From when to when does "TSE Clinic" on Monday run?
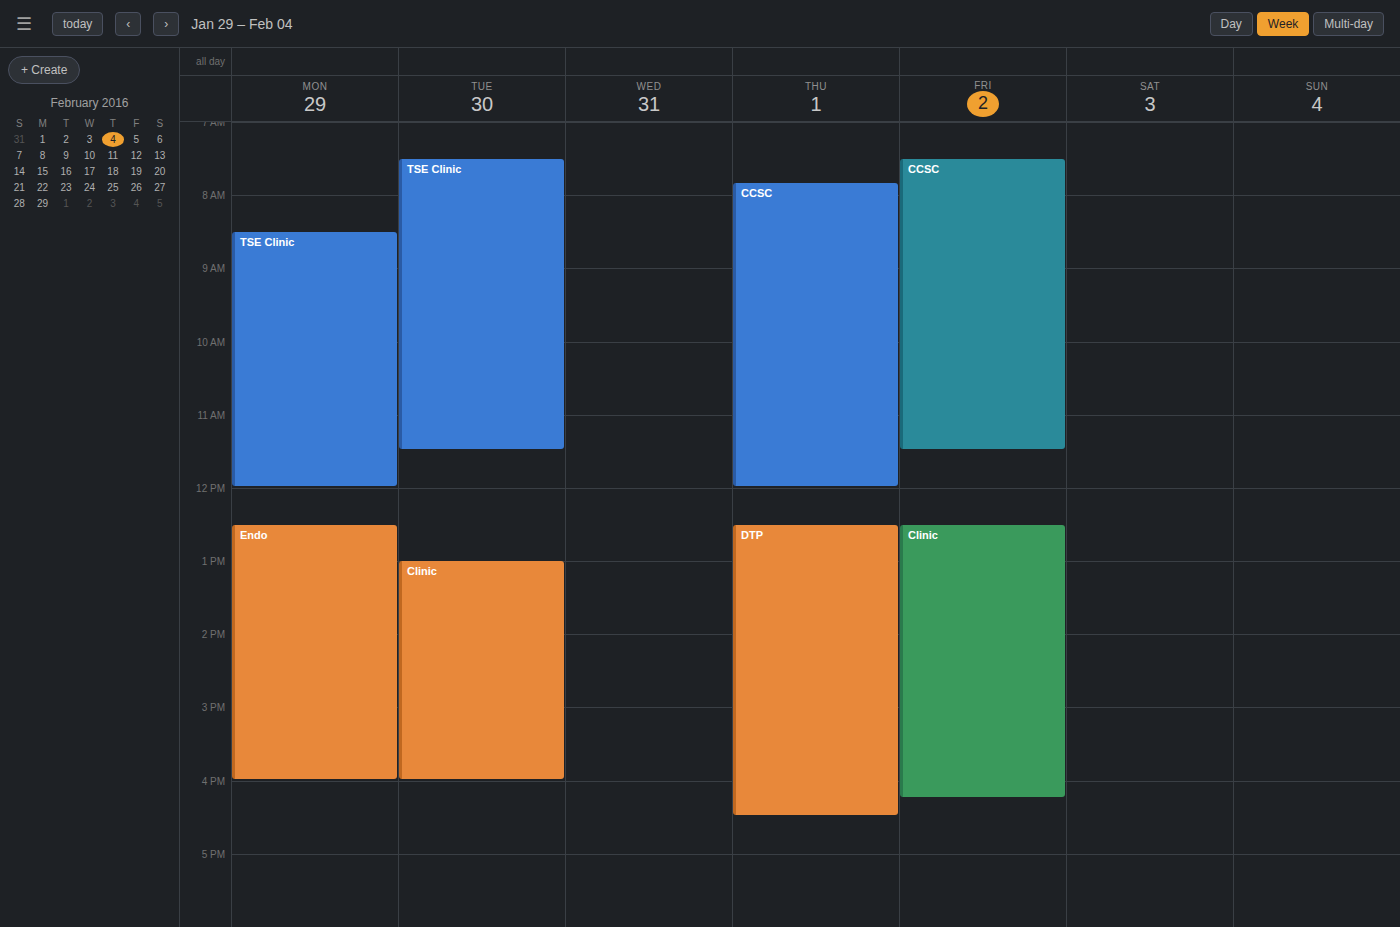
8:30 AM to 12:00 PM